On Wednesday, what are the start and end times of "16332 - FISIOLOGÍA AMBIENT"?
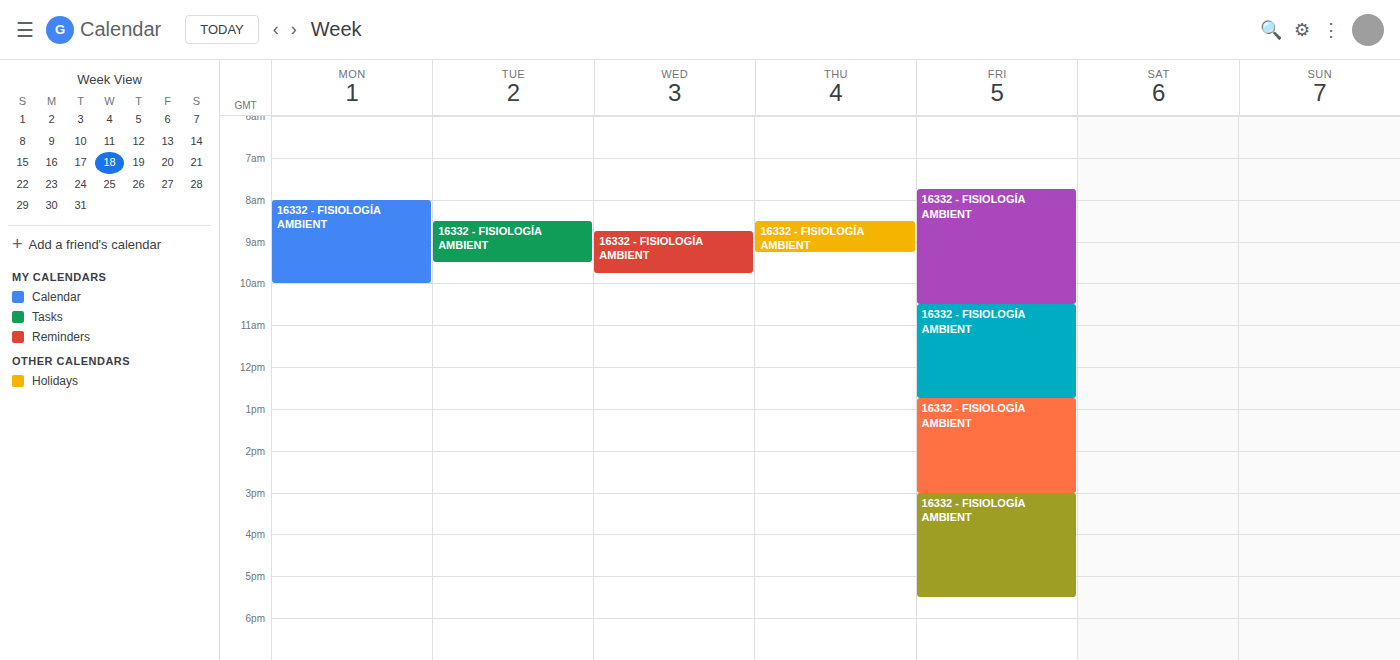
8:45 AM to 9:45 AM